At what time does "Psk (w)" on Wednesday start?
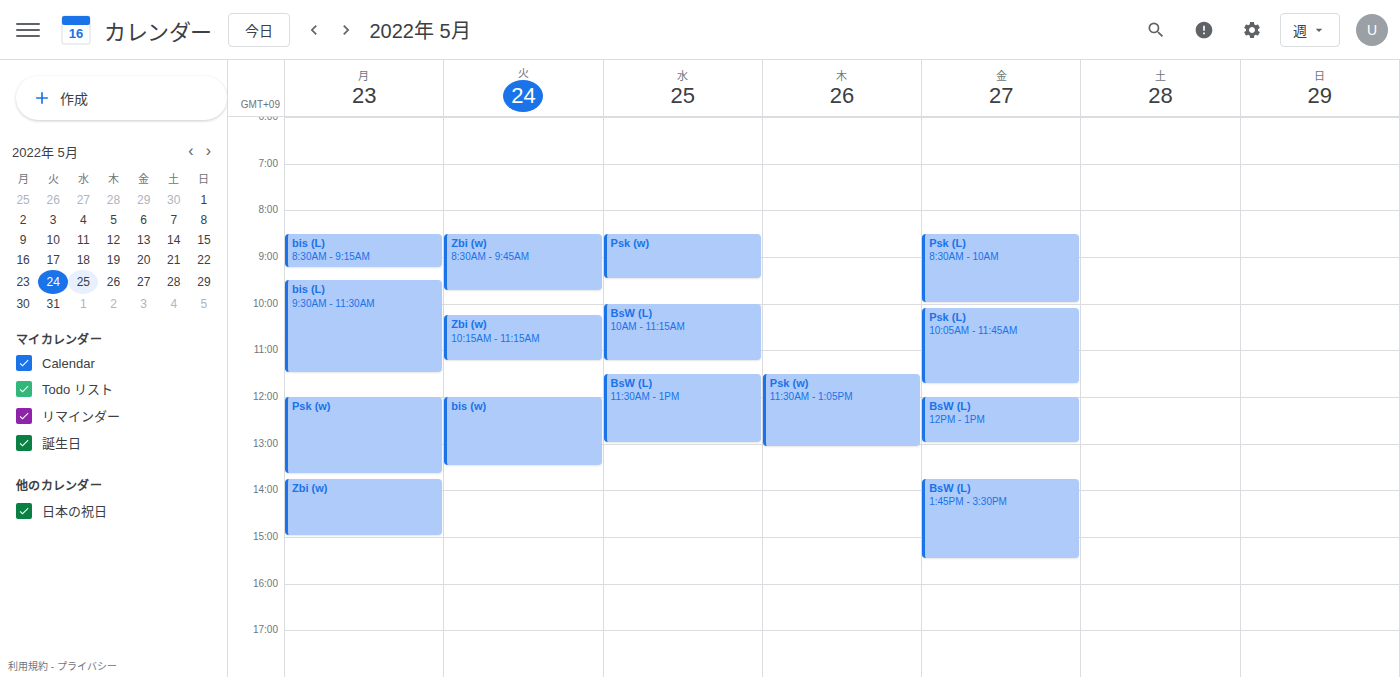
8:30 AM